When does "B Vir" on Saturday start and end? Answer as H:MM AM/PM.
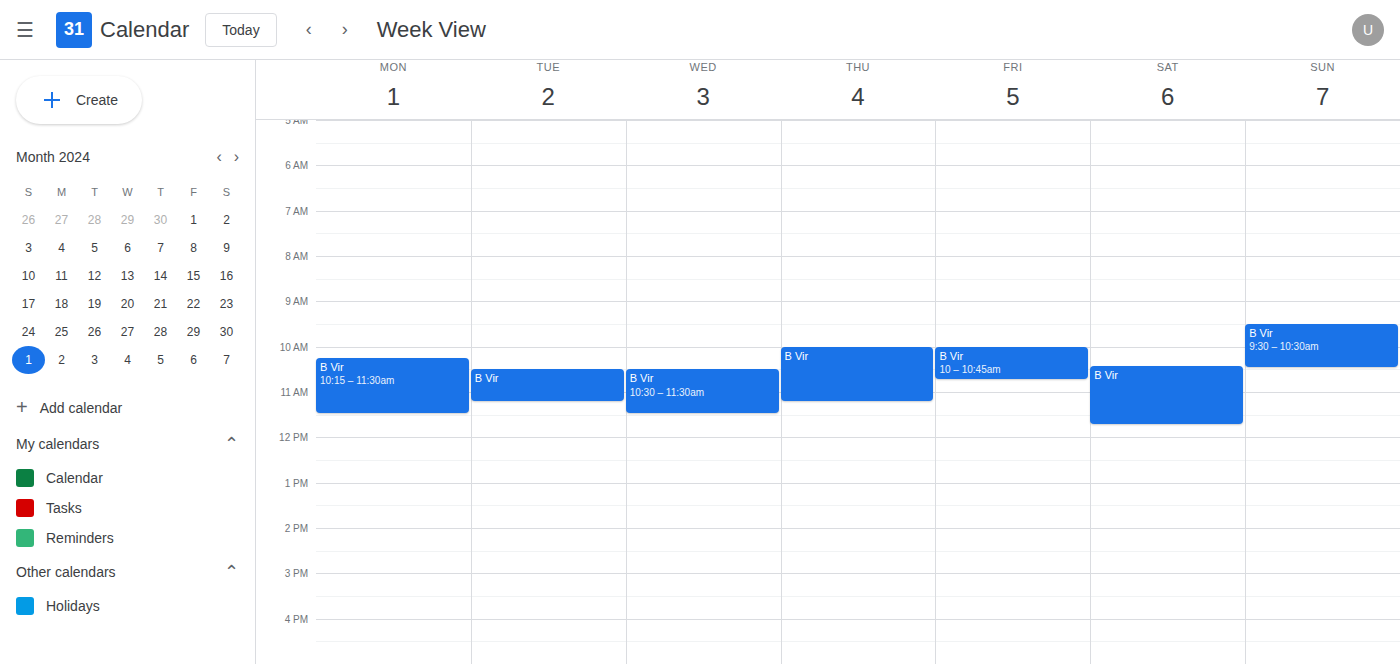
10:25 AM to 11:45 AM